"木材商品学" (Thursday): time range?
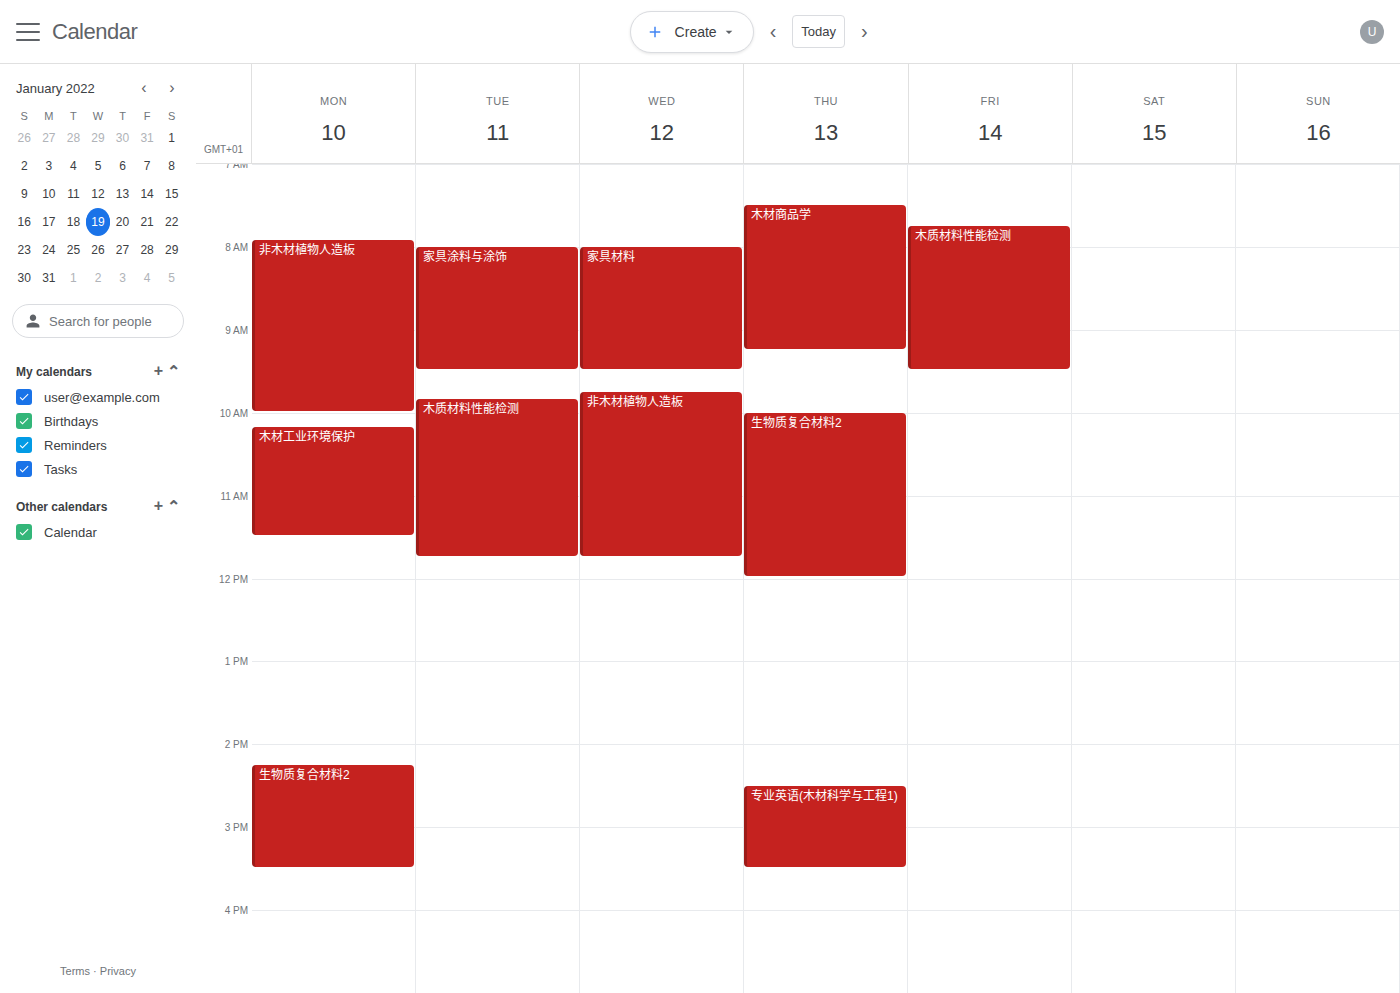
7:30 AM to 9:15 AM